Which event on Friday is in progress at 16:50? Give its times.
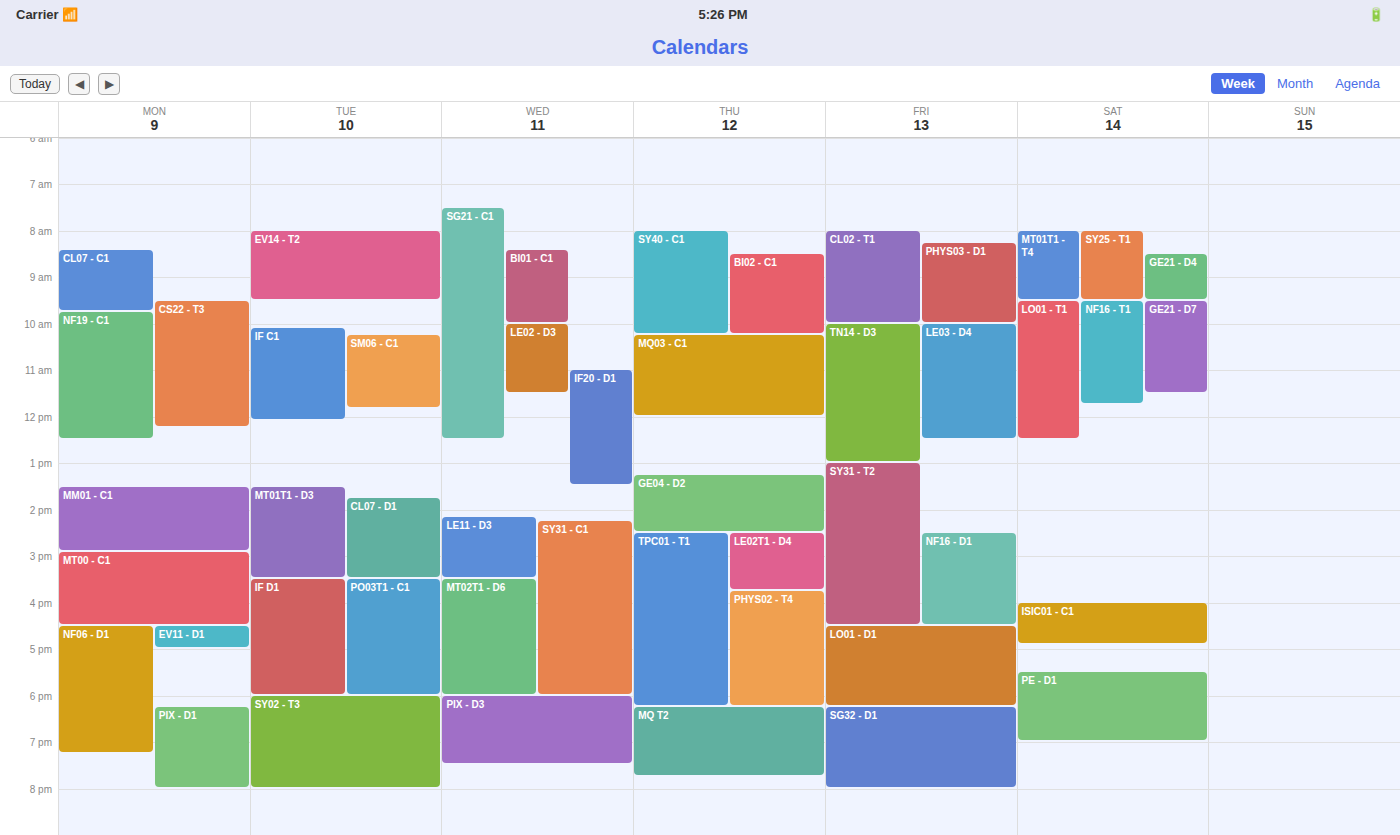
"LO01 - D1", 16:30 to 18:15